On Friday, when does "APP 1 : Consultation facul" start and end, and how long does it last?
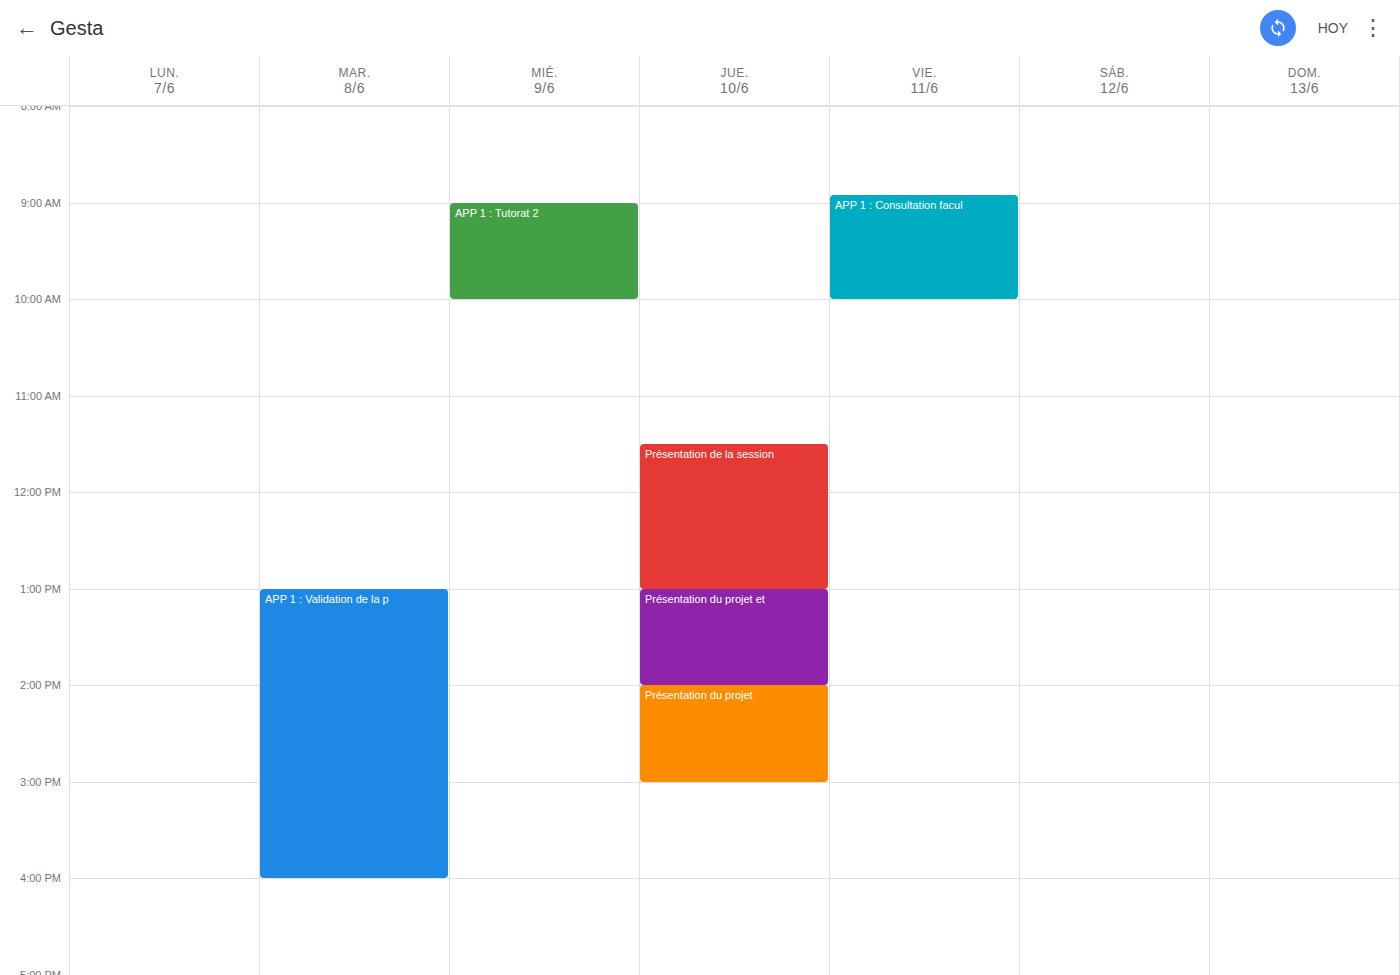
8:55 AM to 10:00 AM, 1 hour 5 minutes